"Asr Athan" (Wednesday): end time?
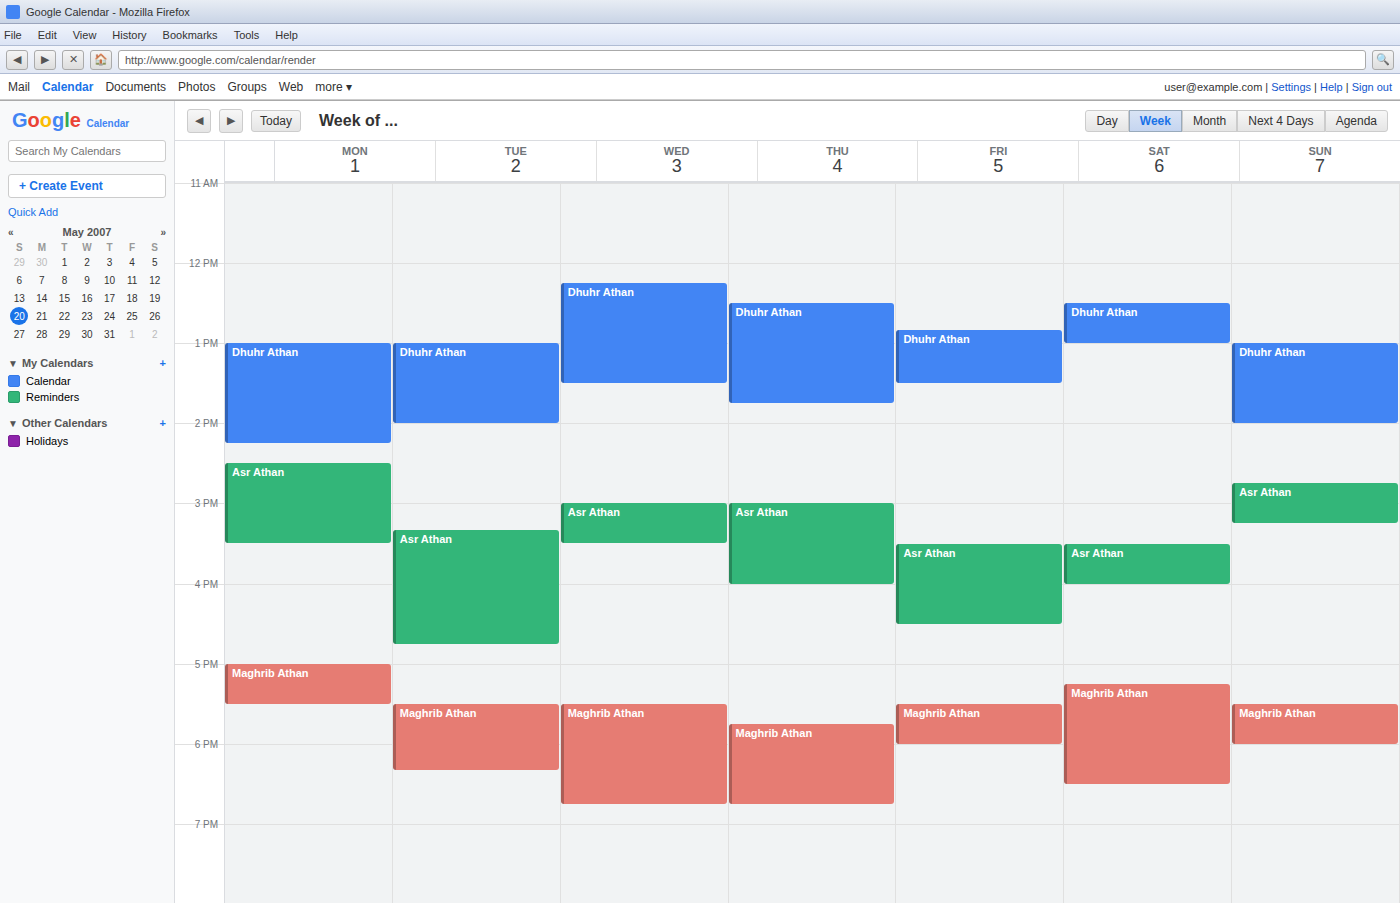
15:30